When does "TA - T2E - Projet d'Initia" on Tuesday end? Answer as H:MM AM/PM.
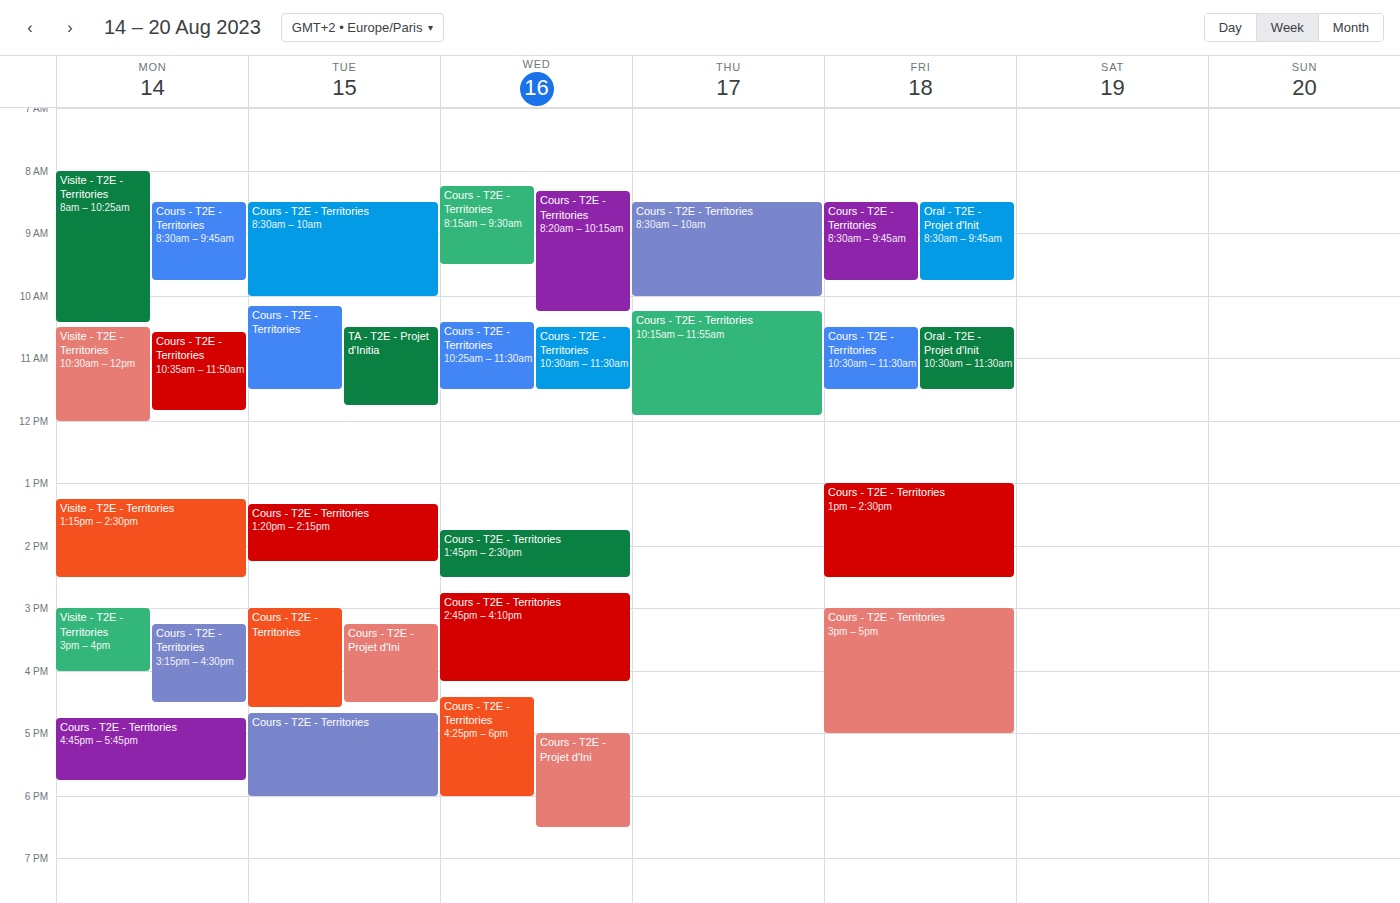
11:45 AM